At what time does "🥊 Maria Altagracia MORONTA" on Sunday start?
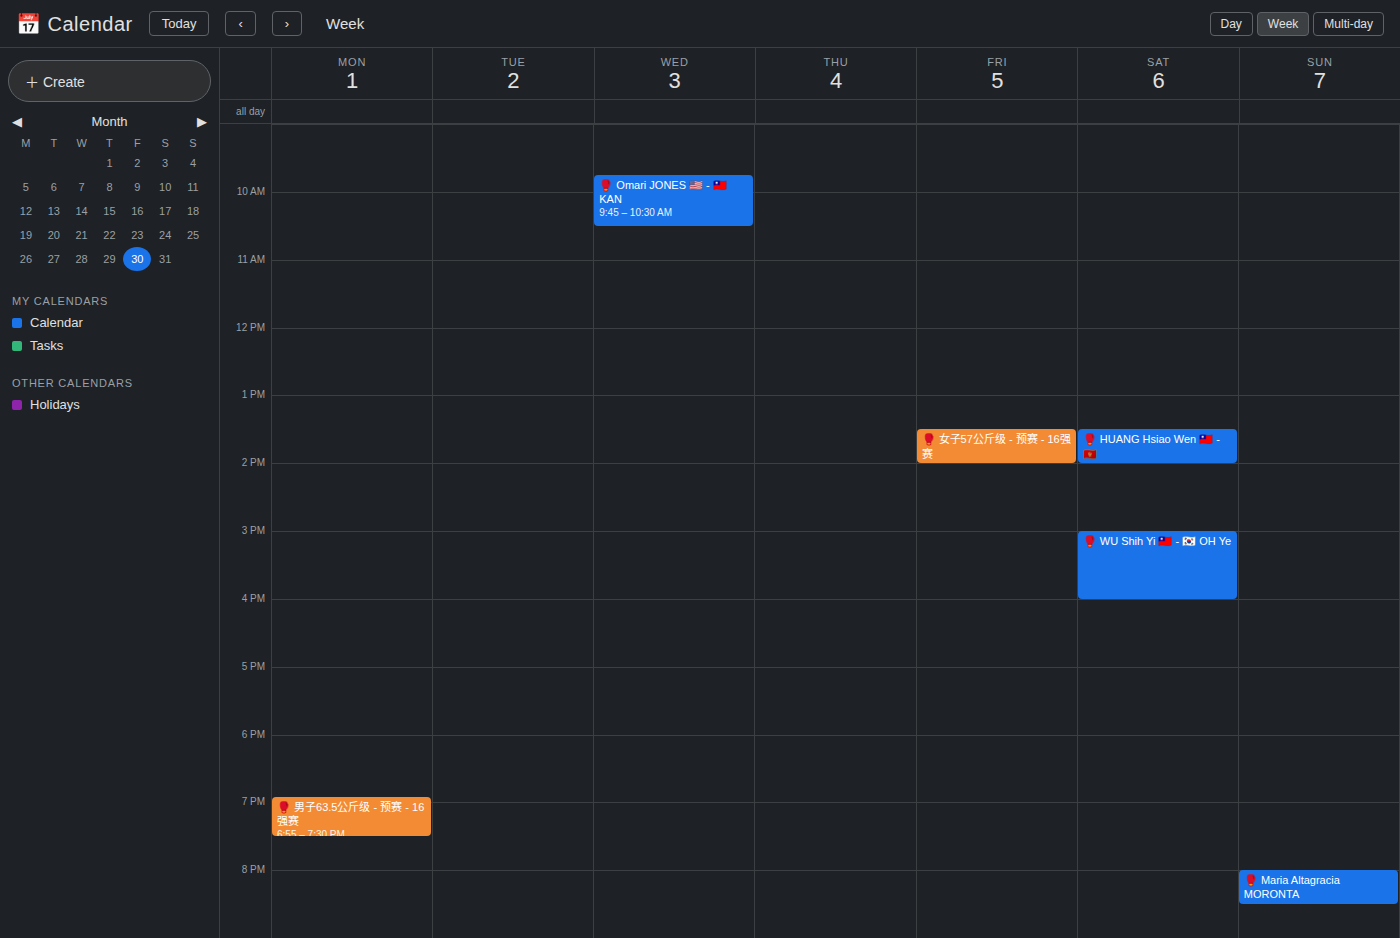
8:00 PM